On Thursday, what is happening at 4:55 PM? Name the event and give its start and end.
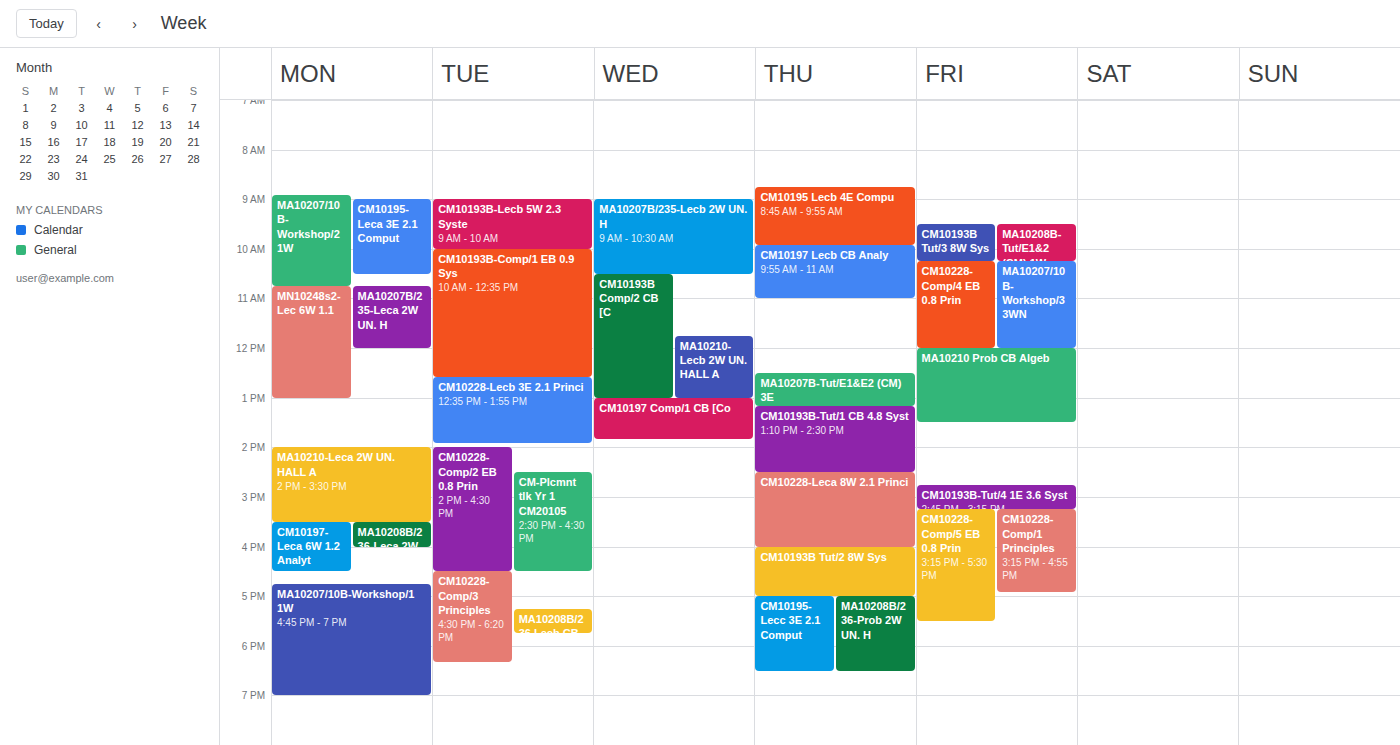
"CM10193B Tut/2 8W Sys", 4:00 PM to 5:00 PM